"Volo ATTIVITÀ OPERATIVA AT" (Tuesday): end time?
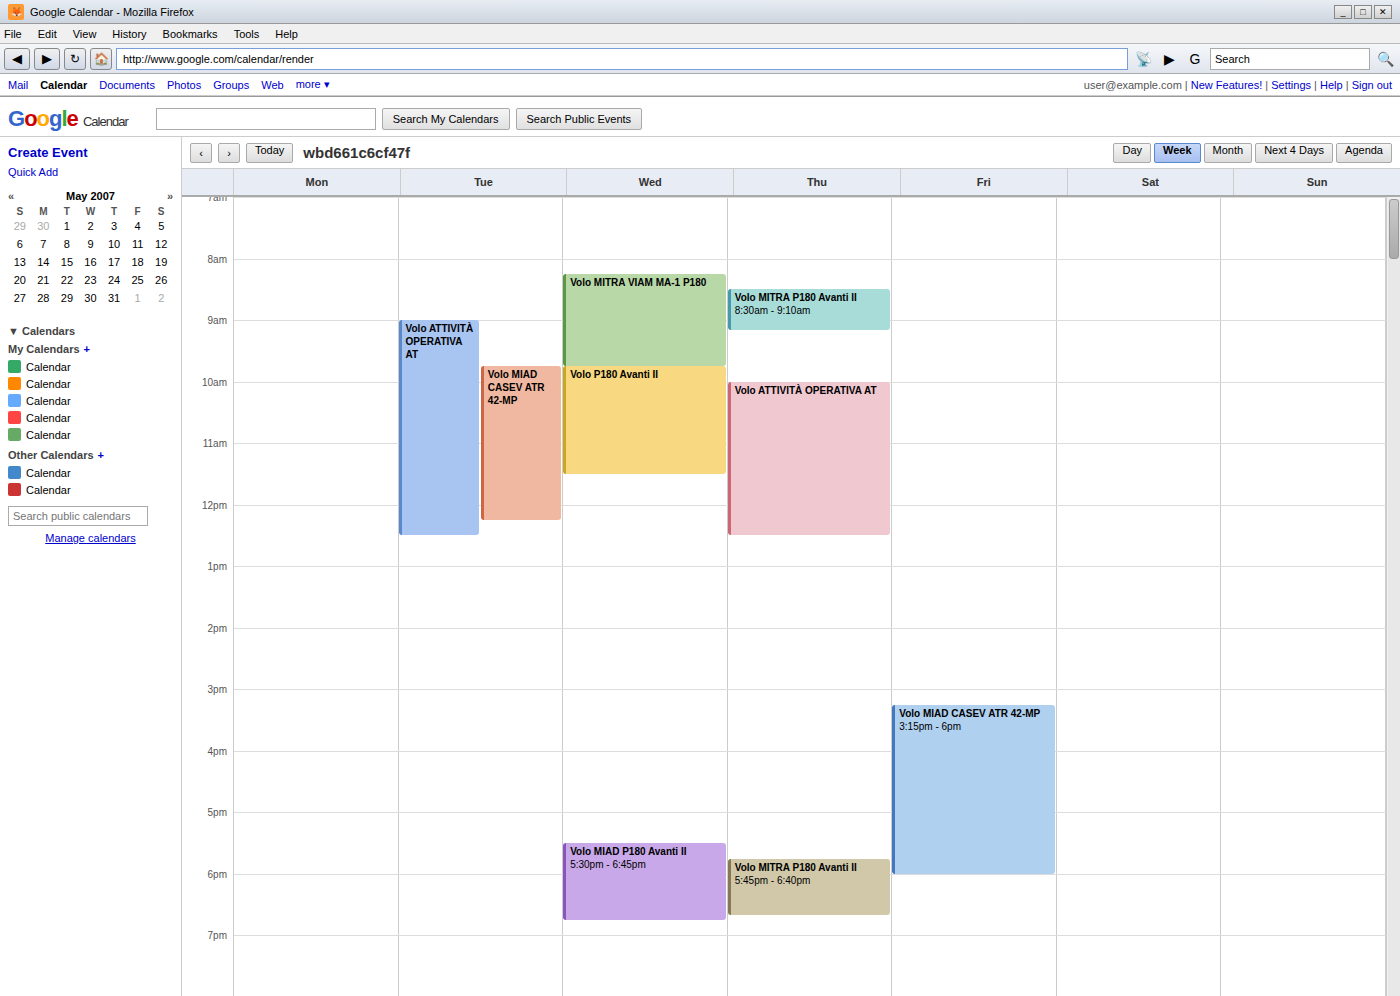
12:30 PM